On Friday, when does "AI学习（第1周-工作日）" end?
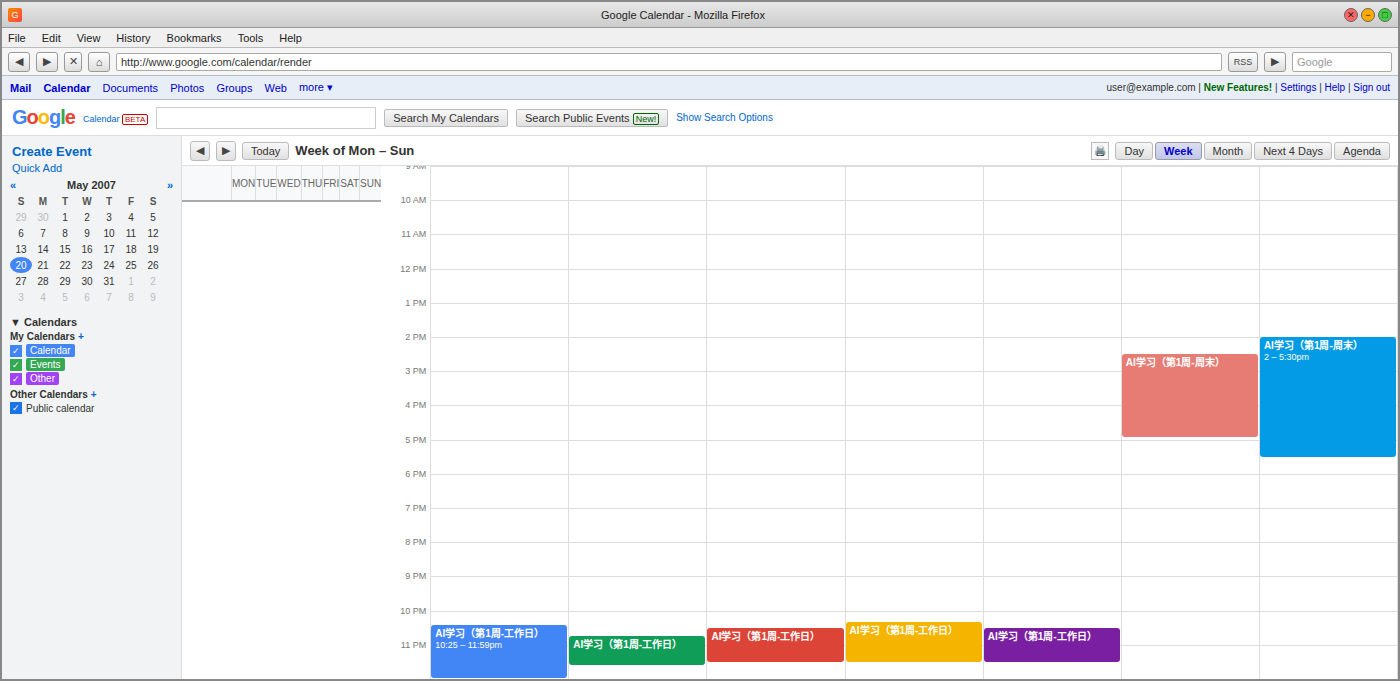
11:30 PM